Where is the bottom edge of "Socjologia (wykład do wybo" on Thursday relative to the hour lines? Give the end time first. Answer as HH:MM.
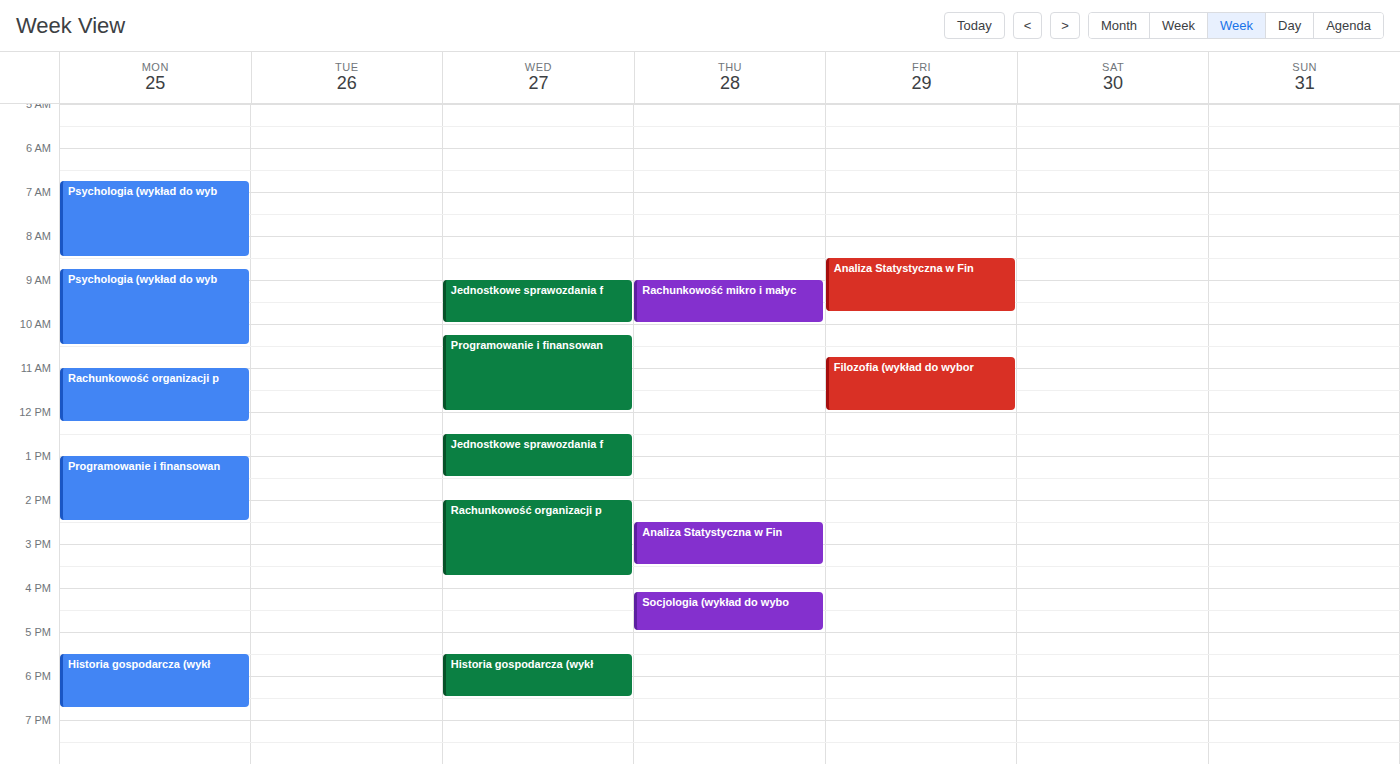
17:00 -- exactly on the 17:00 line.